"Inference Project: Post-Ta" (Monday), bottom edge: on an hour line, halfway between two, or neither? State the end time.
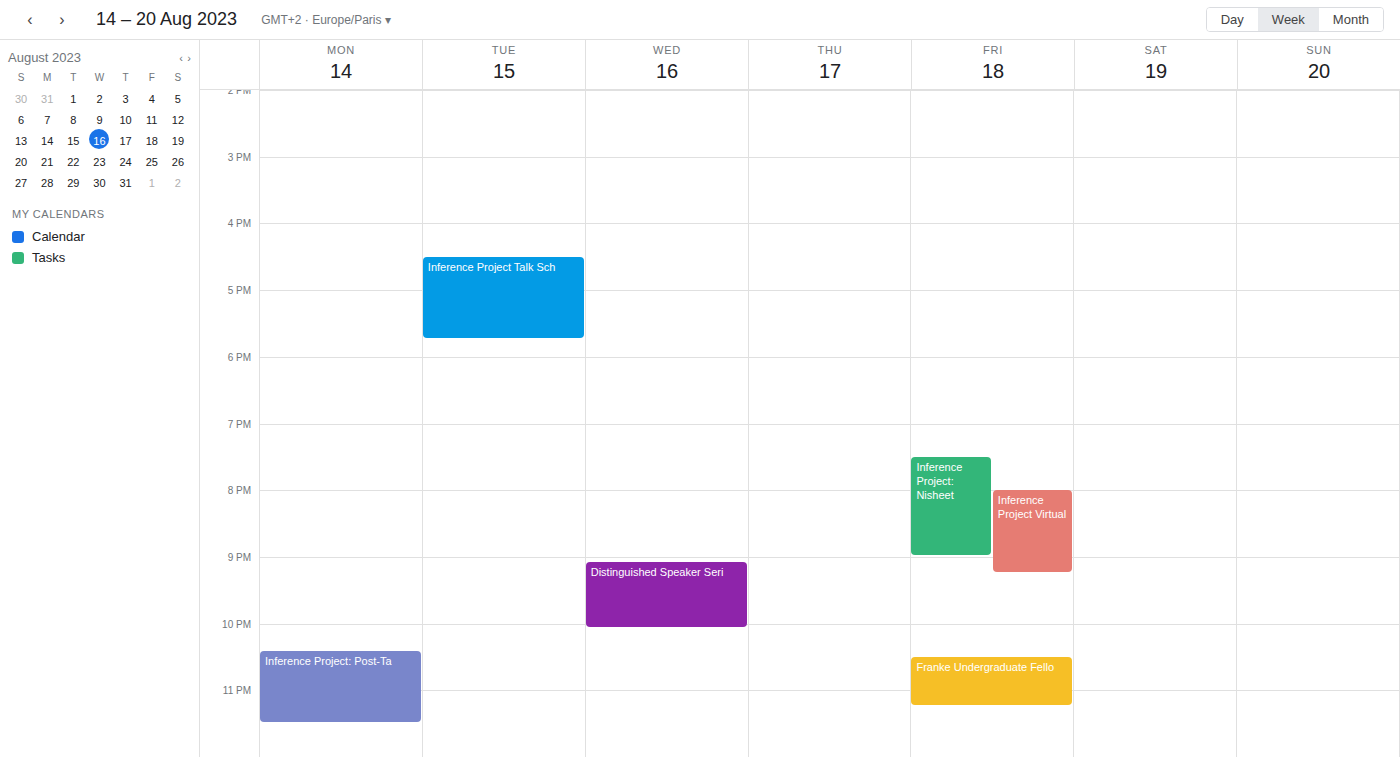
11:30 PM -- halfway between the 11 PM and 12 AM lines.